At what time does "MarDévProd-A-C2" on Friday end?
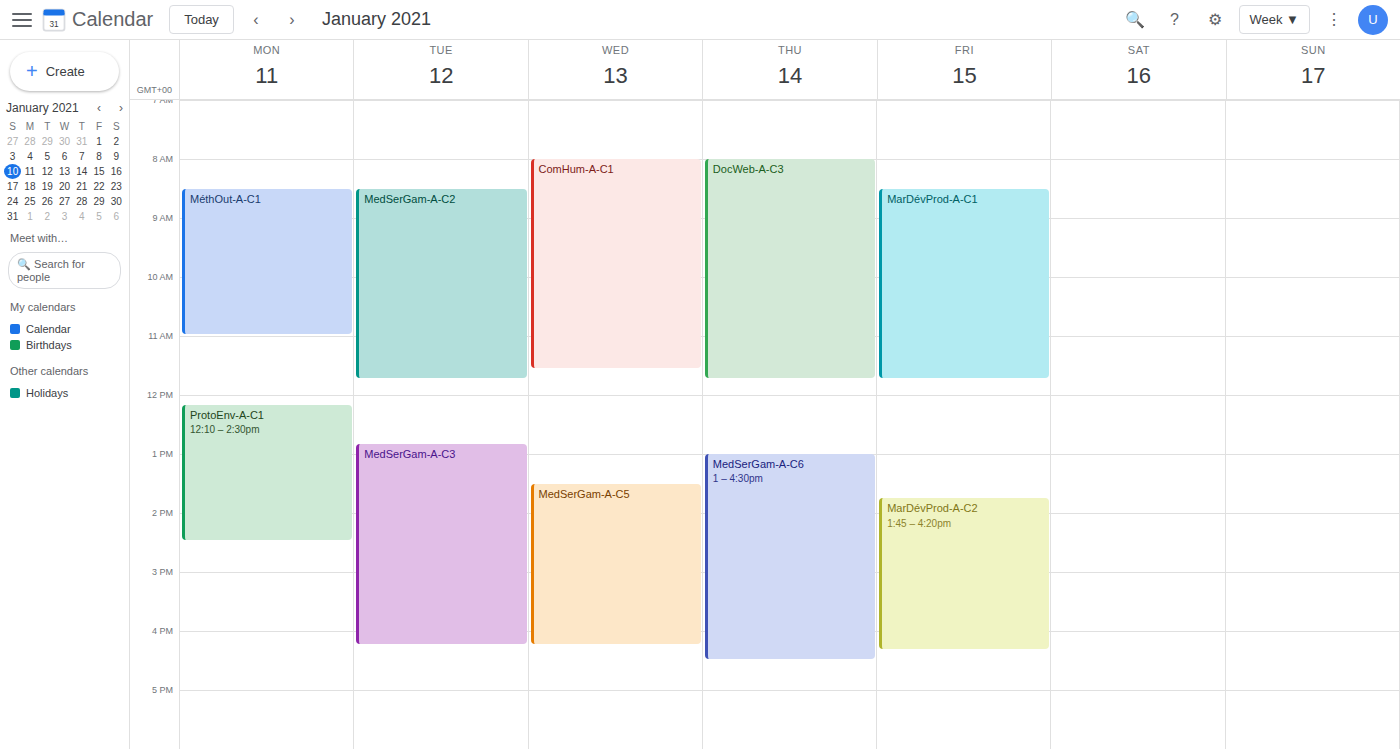
4:20 PM